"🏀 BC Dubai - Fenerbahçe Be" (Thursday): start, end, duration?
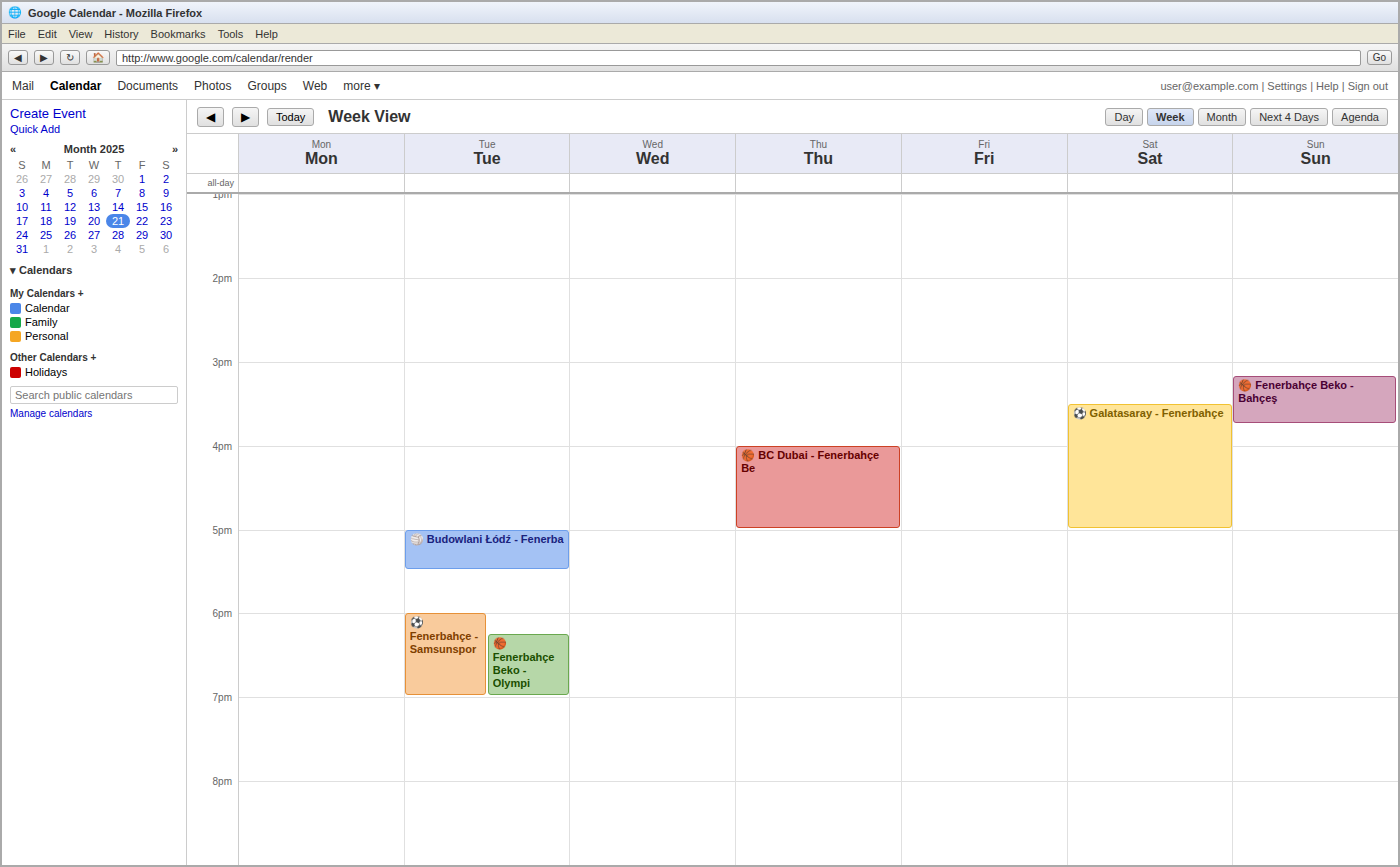
4:00 PM to 5:00 PM, 1 hour